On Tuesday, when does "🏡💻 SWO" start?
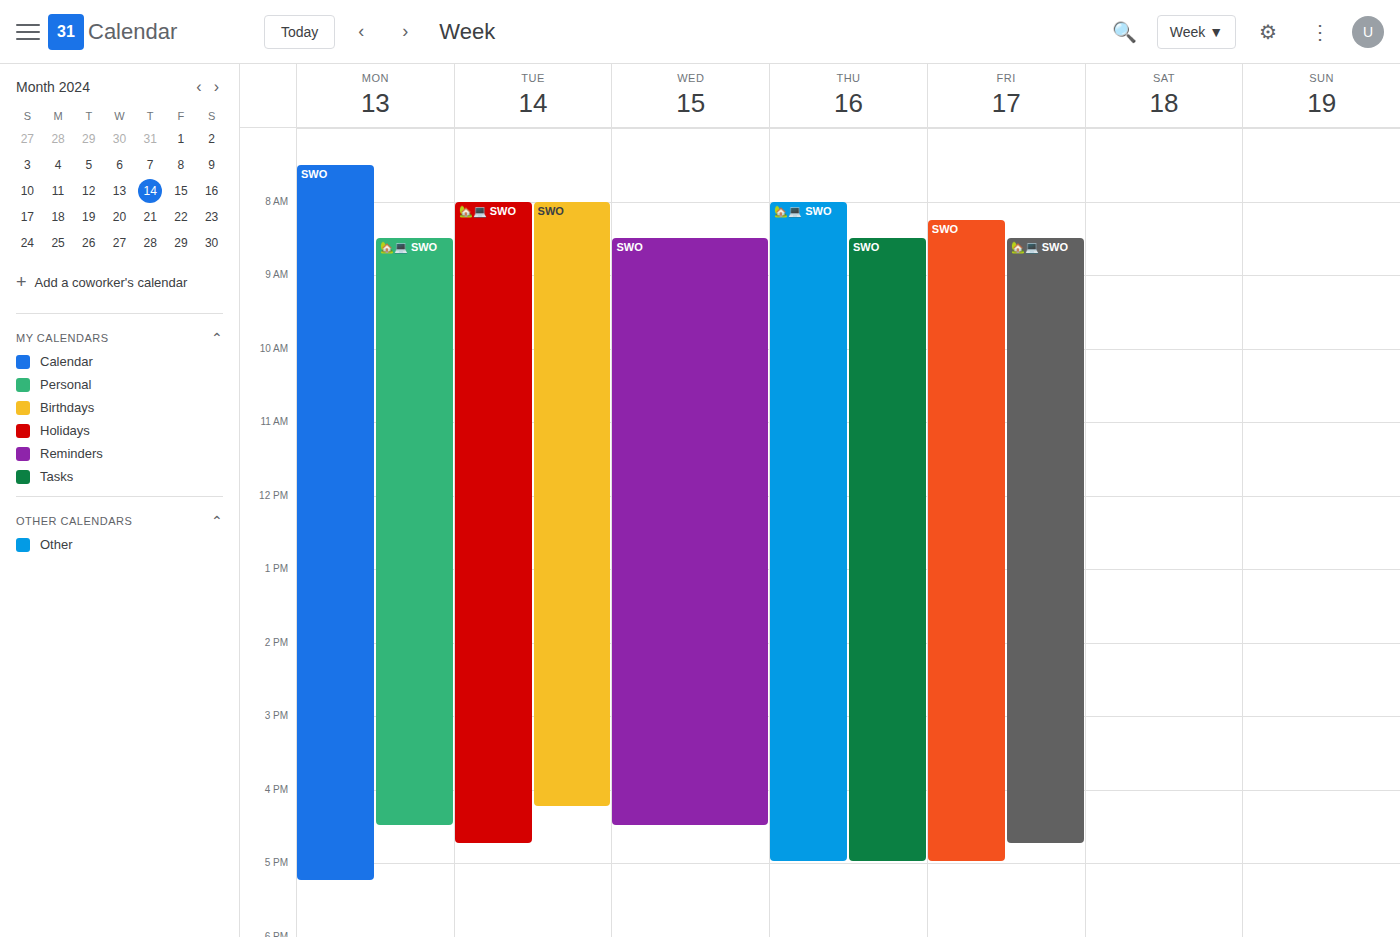
8:00 AM